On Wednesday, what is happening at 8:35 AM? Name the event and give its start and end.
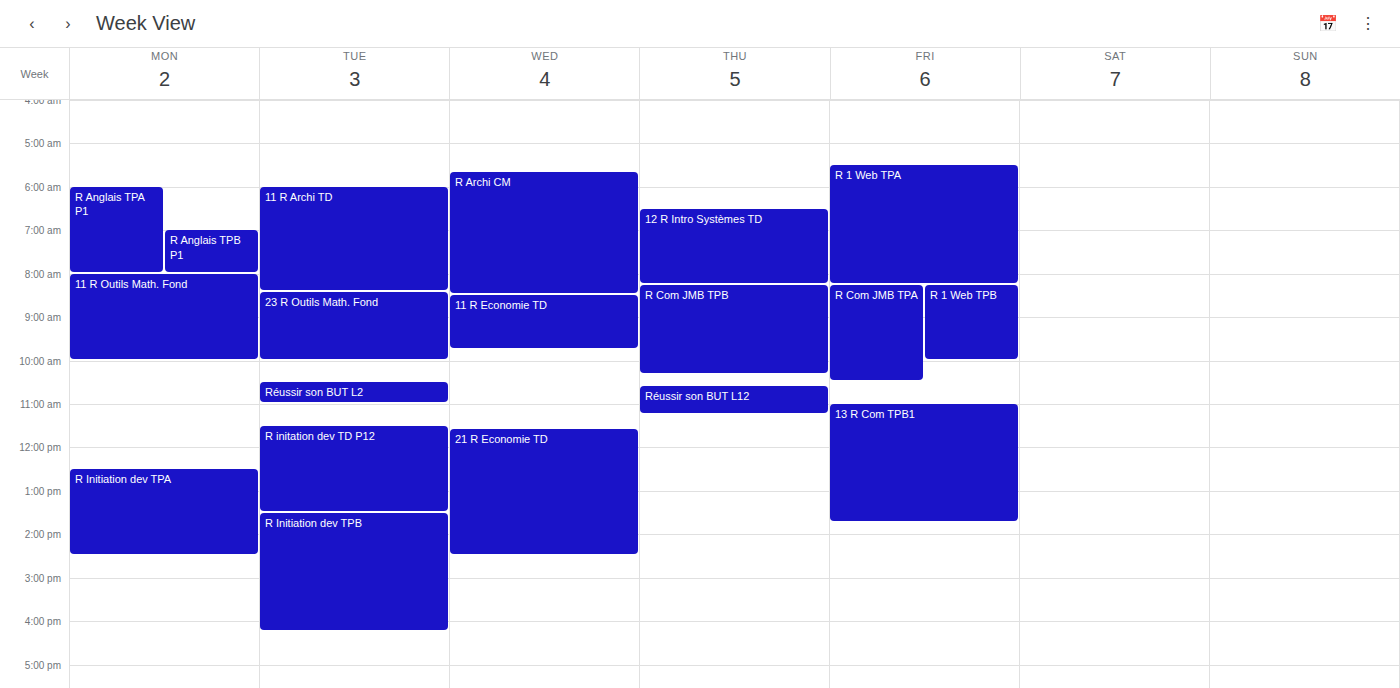
"11 R Economie TD", 8:30 AM to 9:45 AM